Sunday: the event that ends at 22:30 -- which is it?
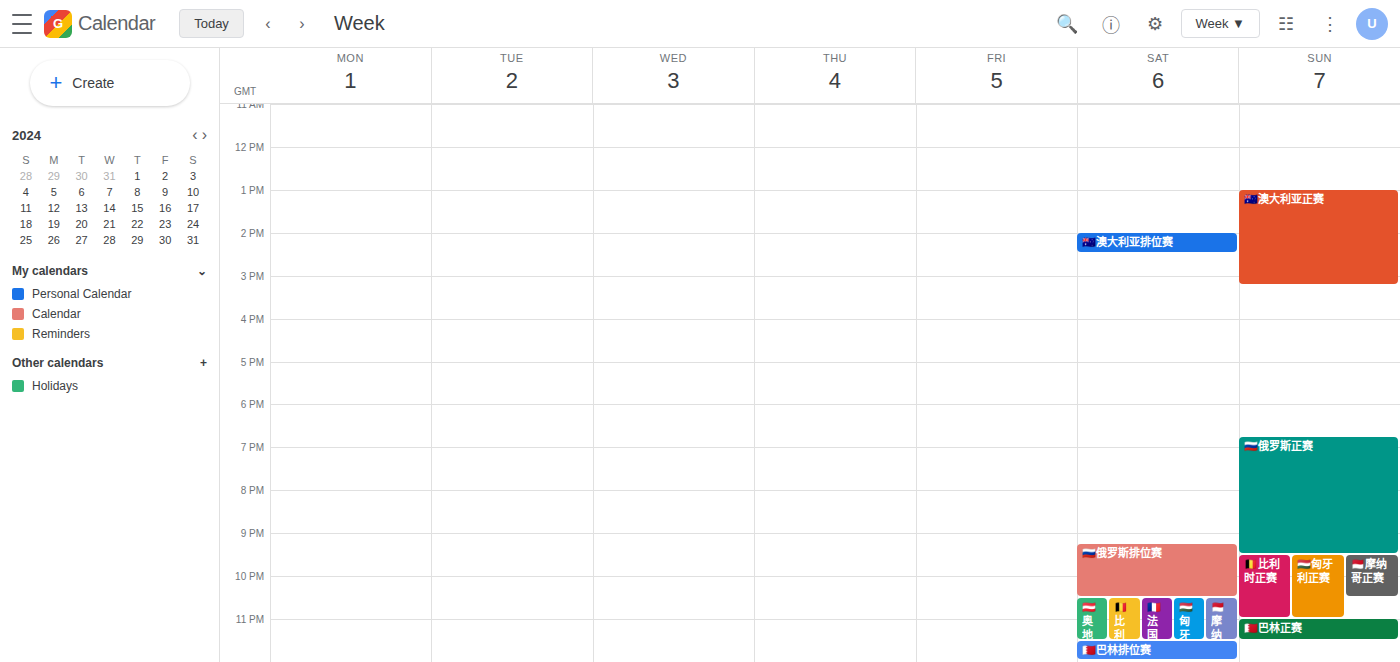
"🇲🇨摩纳哥正赛"